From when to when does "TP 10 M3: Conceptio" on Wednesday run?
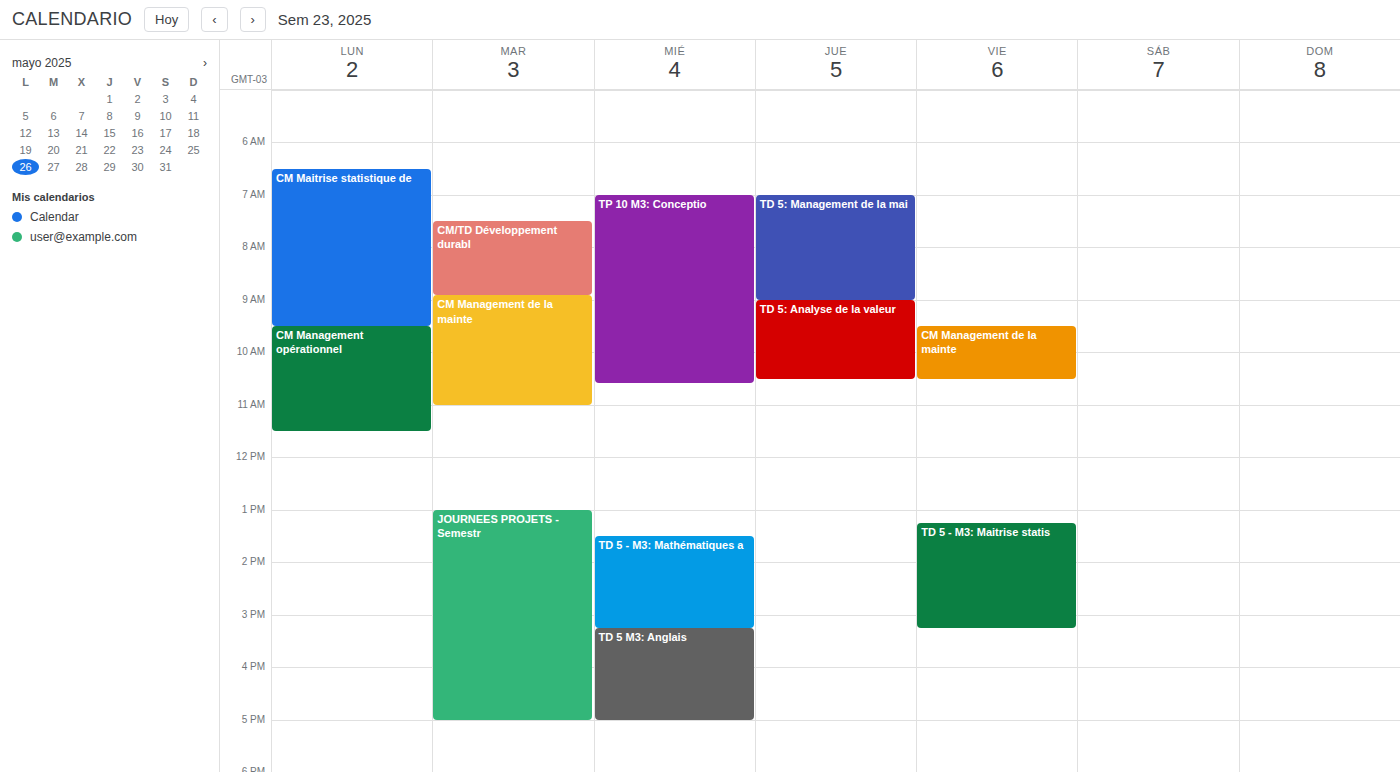
7:00 AM to 10:35 AM